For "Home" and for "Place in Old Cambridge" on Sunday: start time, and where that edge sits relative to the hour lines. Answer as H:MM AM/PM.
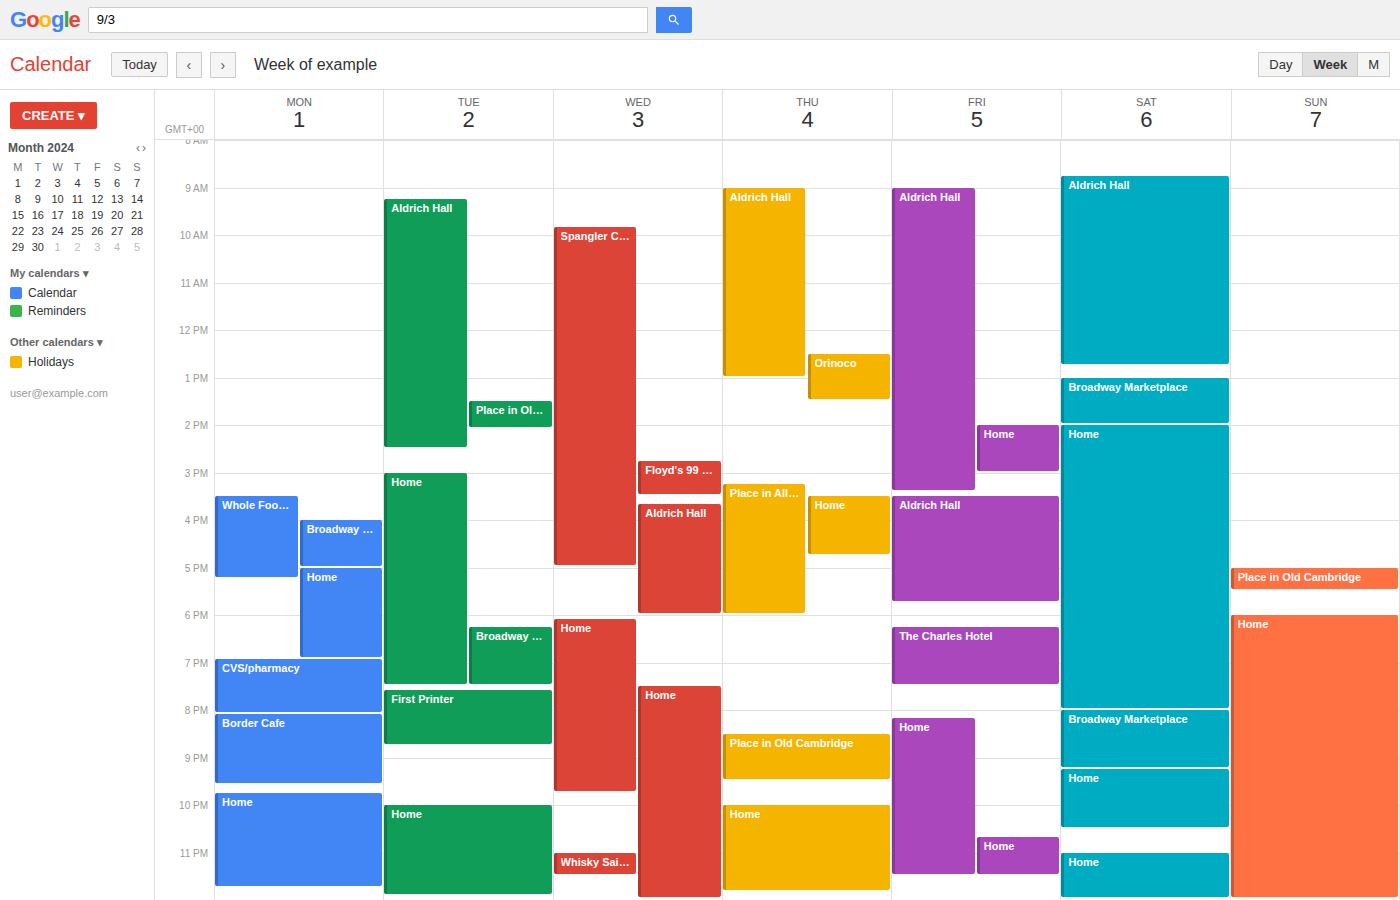
"Home": 6:00 PM, exactly on the 6 PM line. "Place in Old Cambridge": 5:00 PM, exactly on the 5 PM line.